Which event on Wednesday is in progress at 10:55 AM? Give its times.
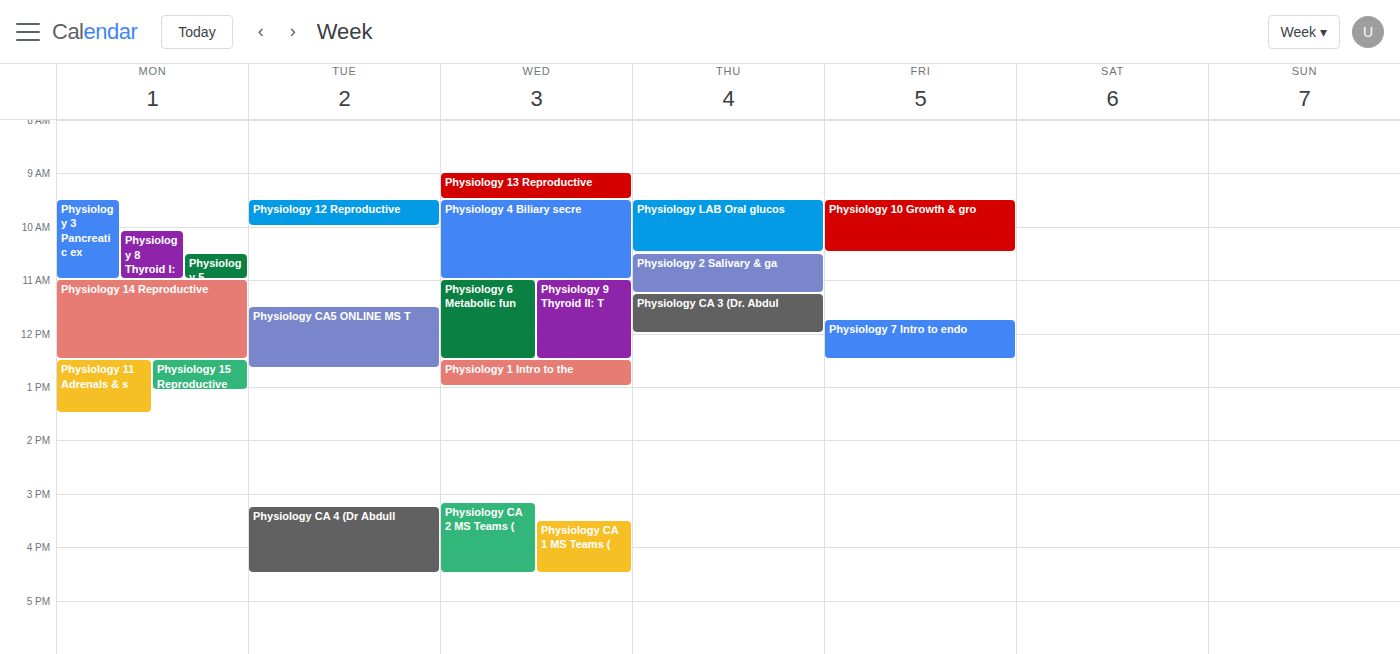
"Physiology 4 Biliary secre", 9:30 AM to 11:00 AM